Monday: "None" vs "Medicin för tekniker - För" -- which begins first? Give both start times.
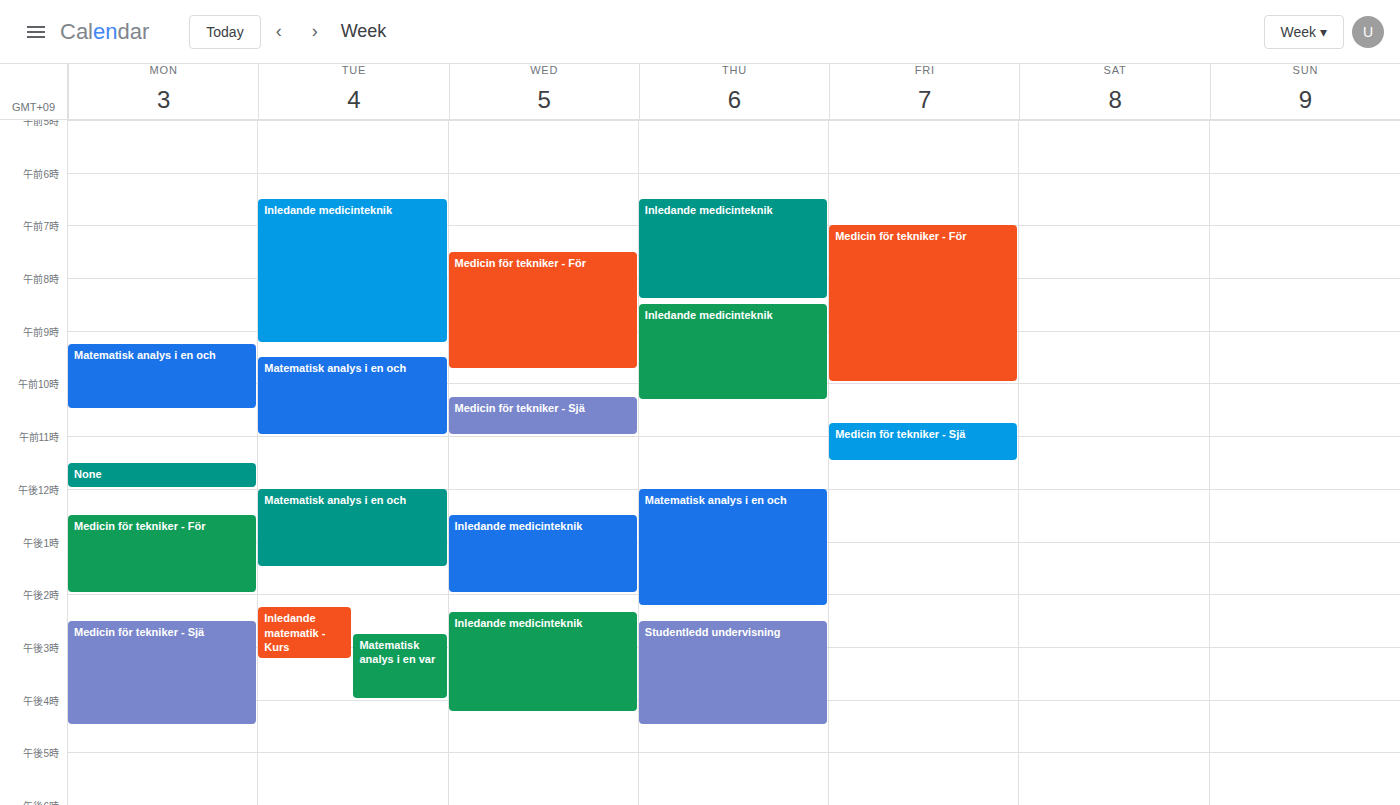
"None" 11:30 AM; "Medicin för tekniker - För" 12:30 PM.